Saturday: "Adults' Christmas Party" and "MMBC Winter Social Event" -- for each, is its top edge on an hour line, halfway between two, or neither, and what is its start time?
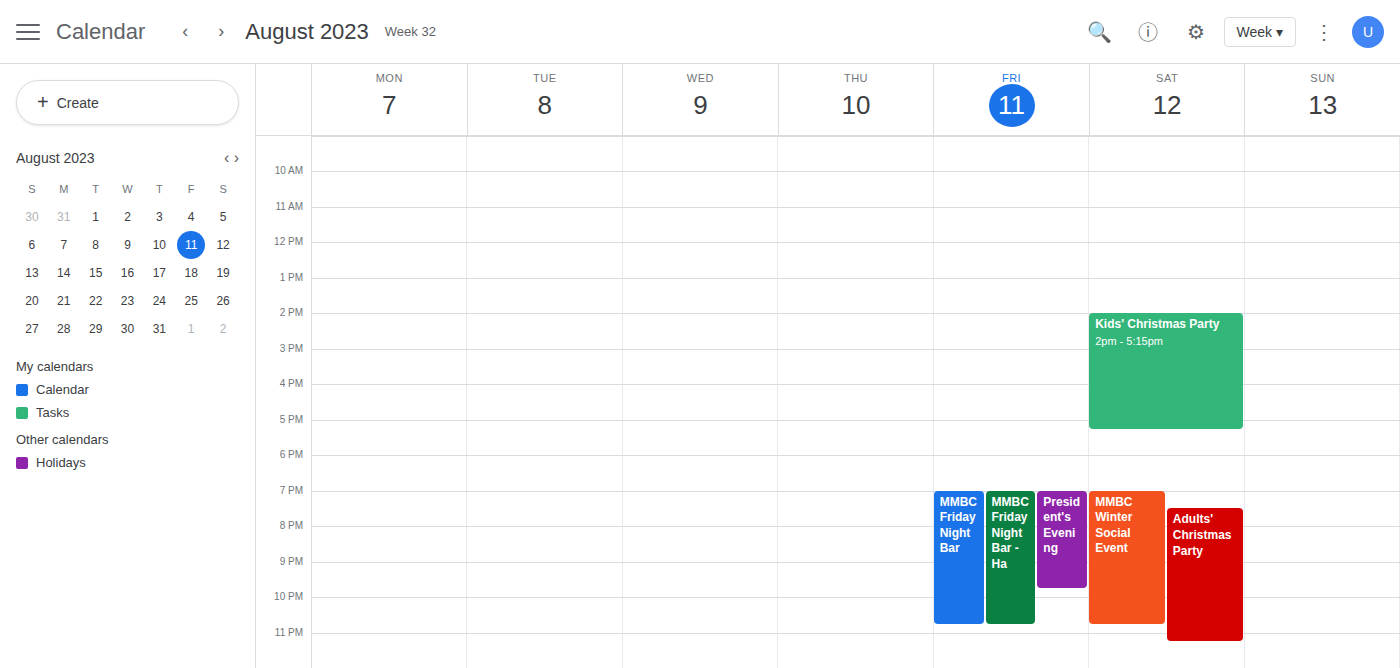
"Adults' Christmas Party": 7:30 PM, halfway between the 7 PM and 8 PM lines. "MMBC Winter Social Event": 7:00 PM, exactly on the 7 PM line.